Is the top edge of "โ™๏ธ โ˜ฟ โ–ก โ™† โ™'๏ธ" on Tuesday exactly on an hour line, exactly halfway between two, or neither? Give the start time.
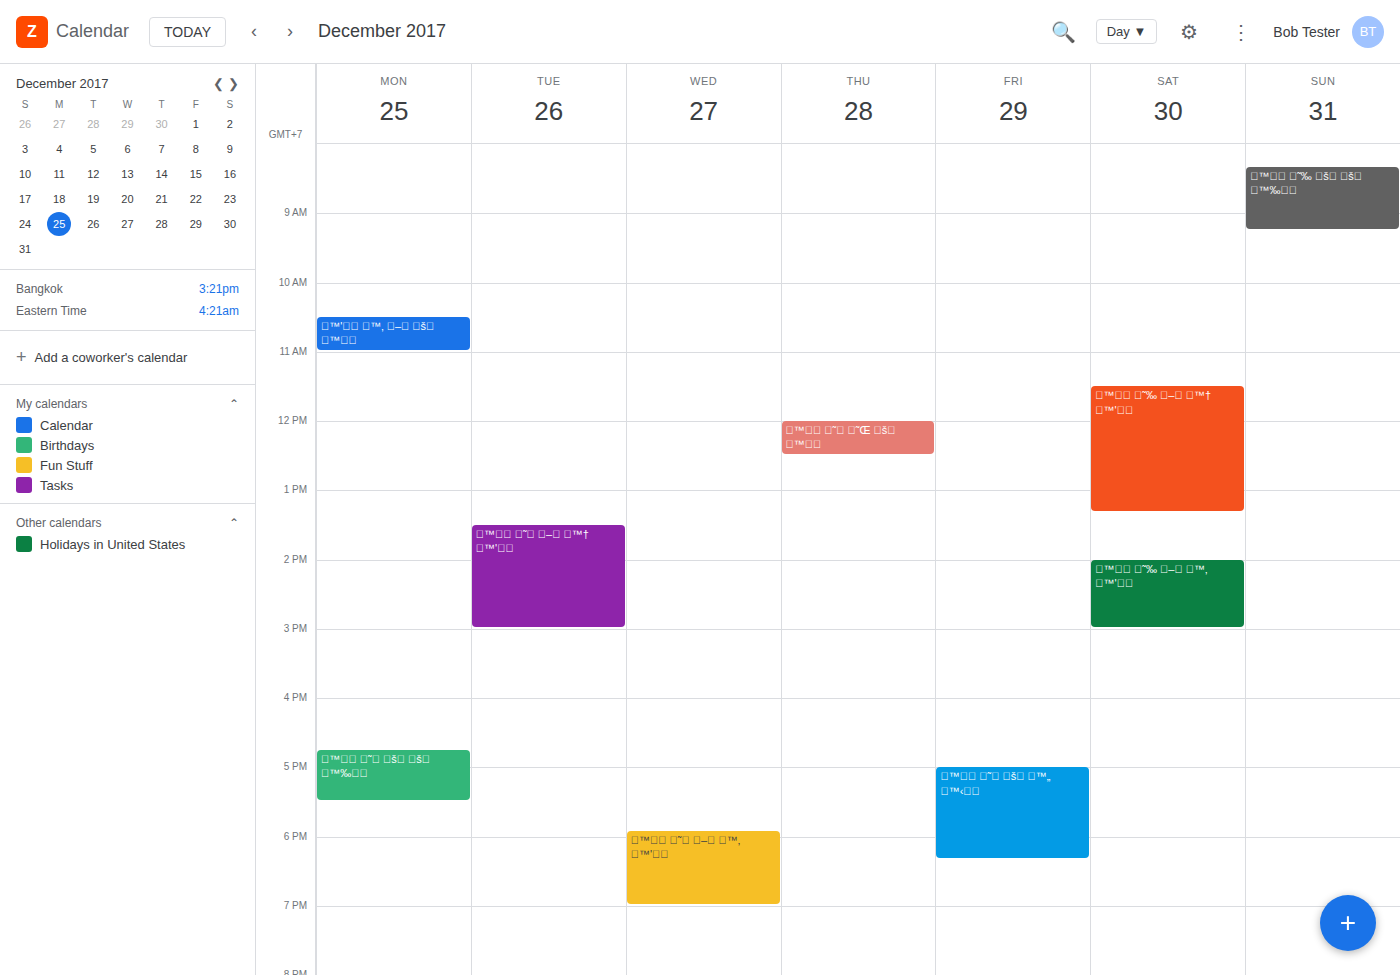
1:30 PM -- halfway between the 1 PM and 2 PM lines.